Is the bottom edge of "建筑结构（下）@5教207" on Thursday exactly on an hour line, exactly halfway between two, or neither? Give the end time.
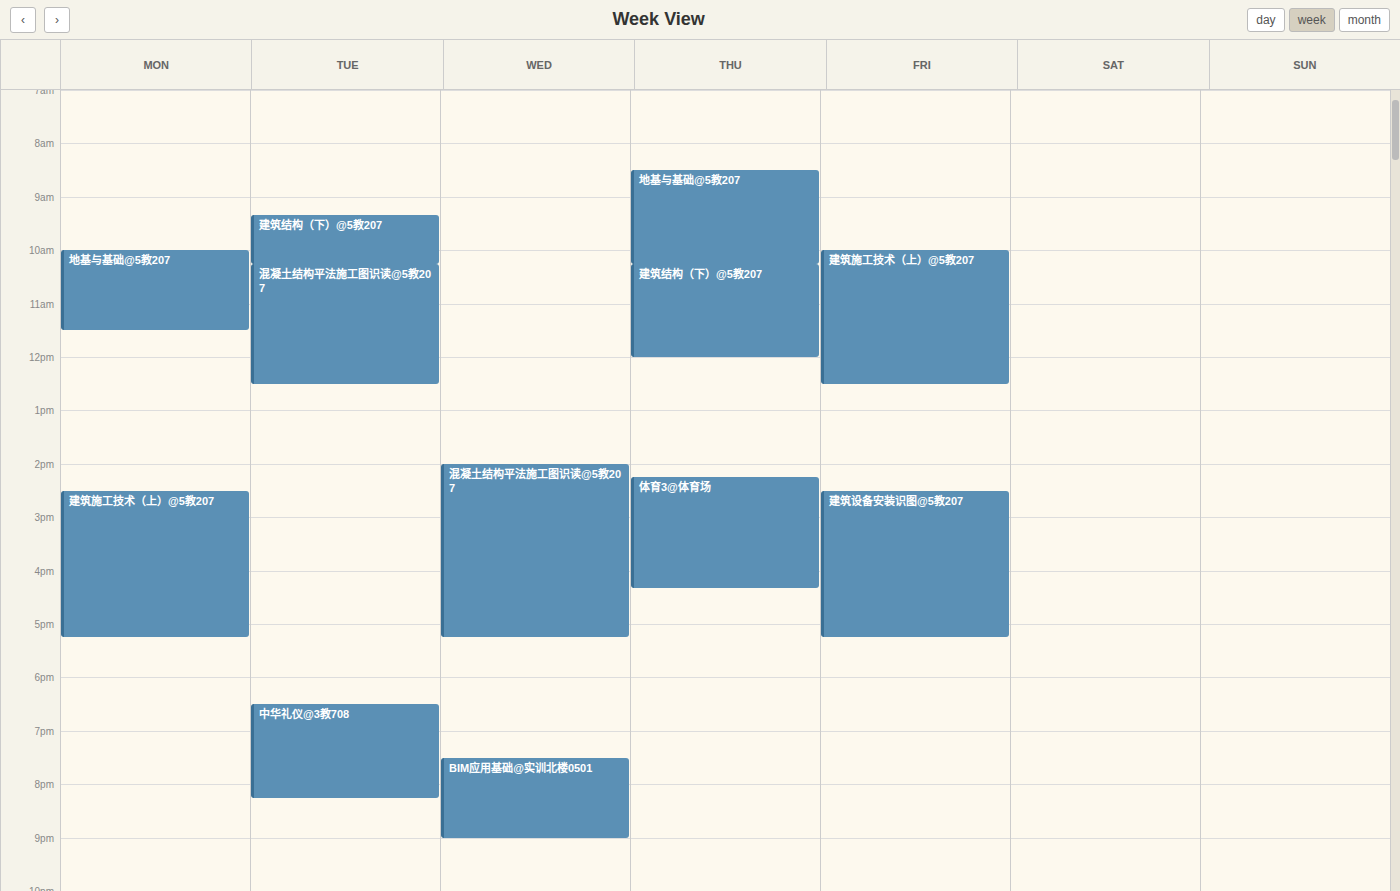
12:00 PM -- exactly on the 12 PM line.